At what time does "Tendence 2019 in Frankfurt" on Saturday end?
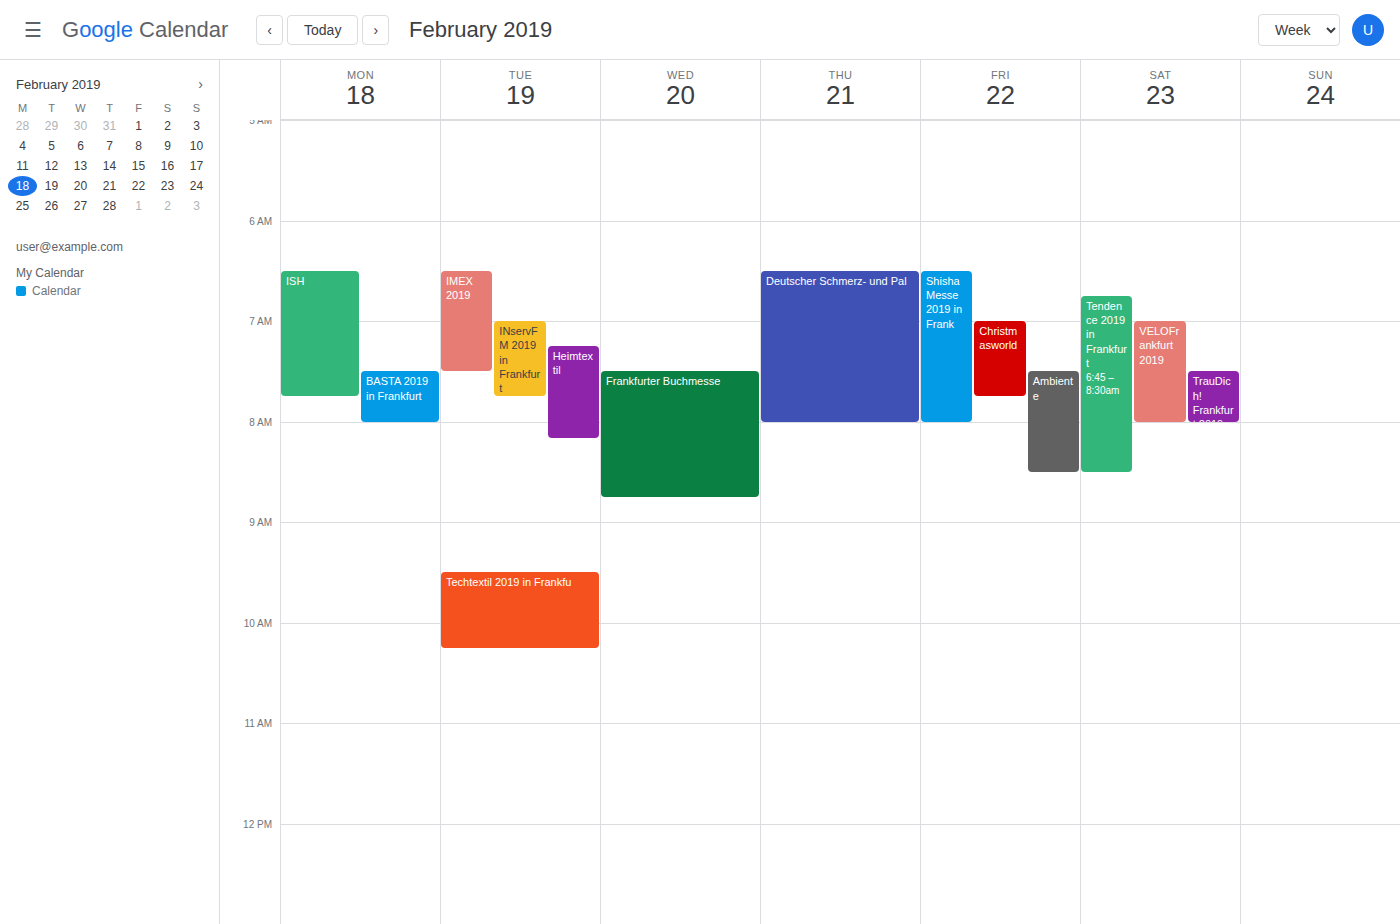
8:30 AM